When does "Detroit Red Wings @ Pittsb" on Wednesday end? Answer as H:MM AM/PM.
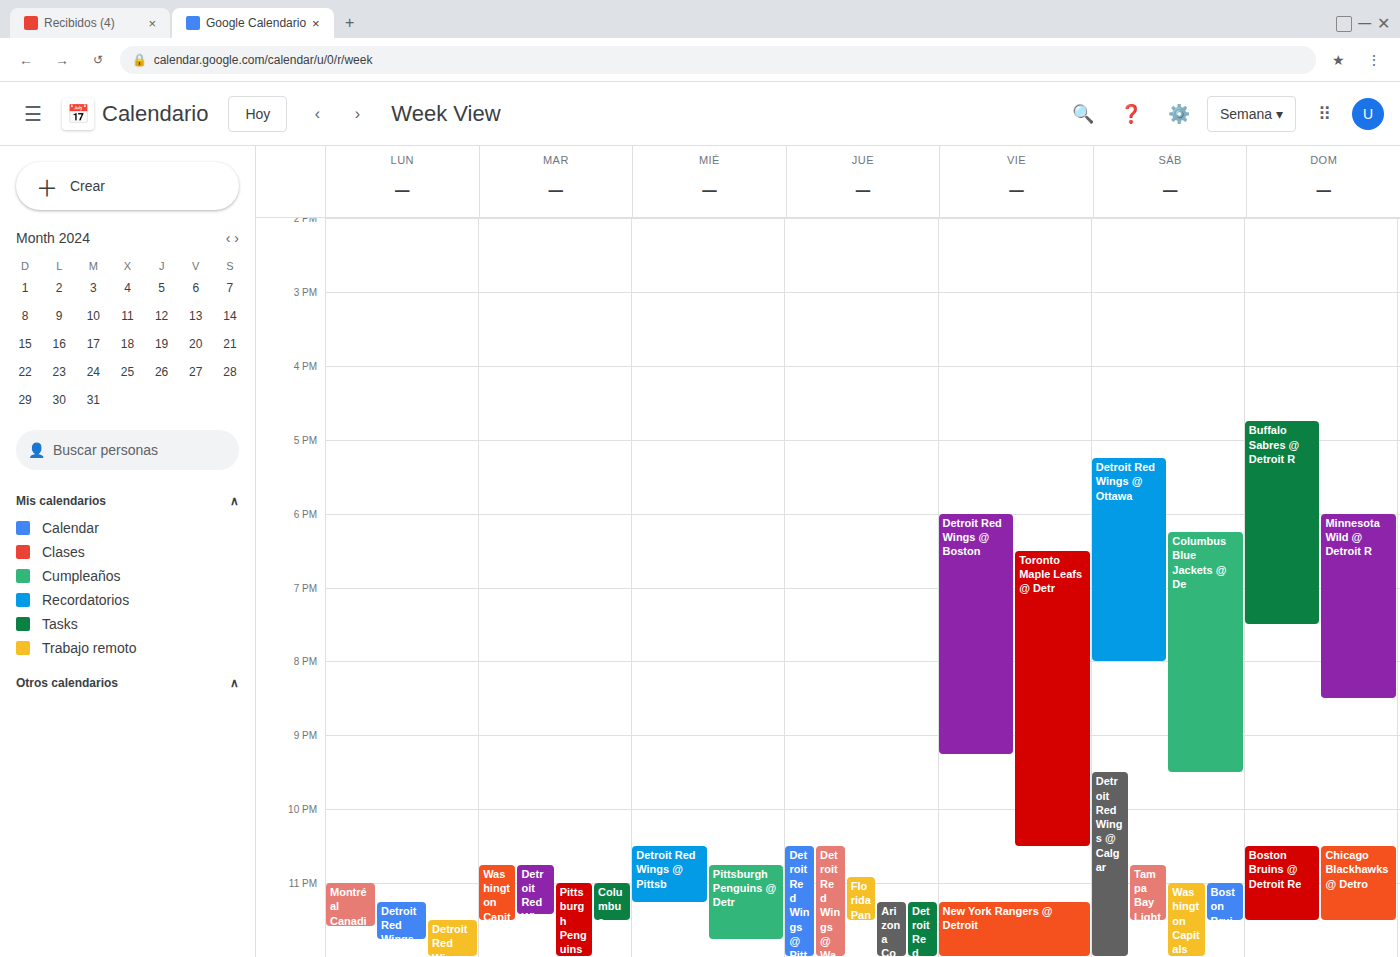
11:15 PM